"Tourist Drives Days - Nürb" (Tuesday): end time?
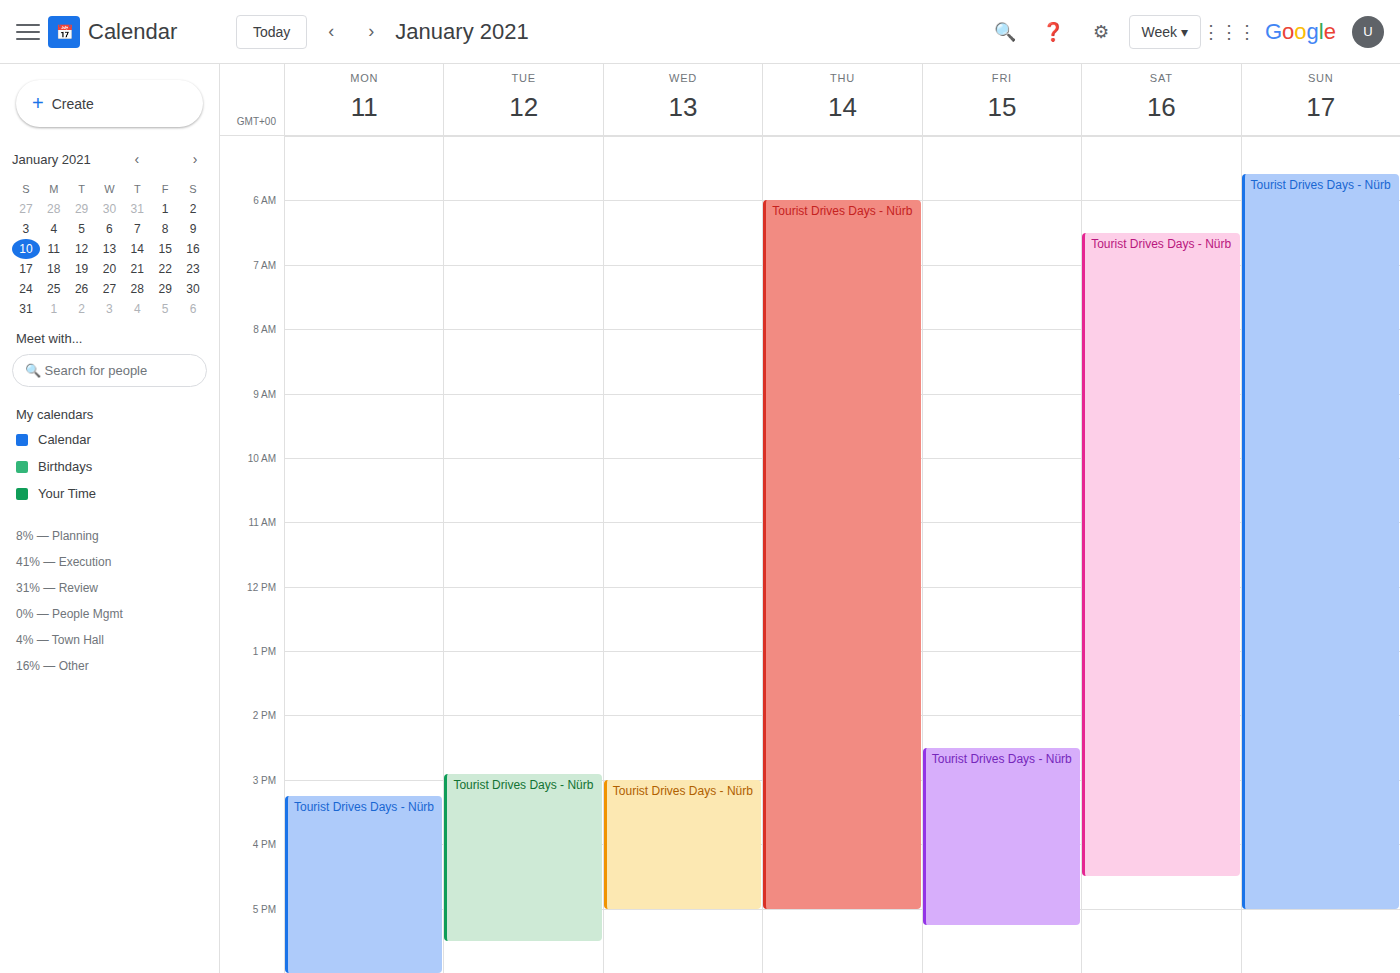
17:30